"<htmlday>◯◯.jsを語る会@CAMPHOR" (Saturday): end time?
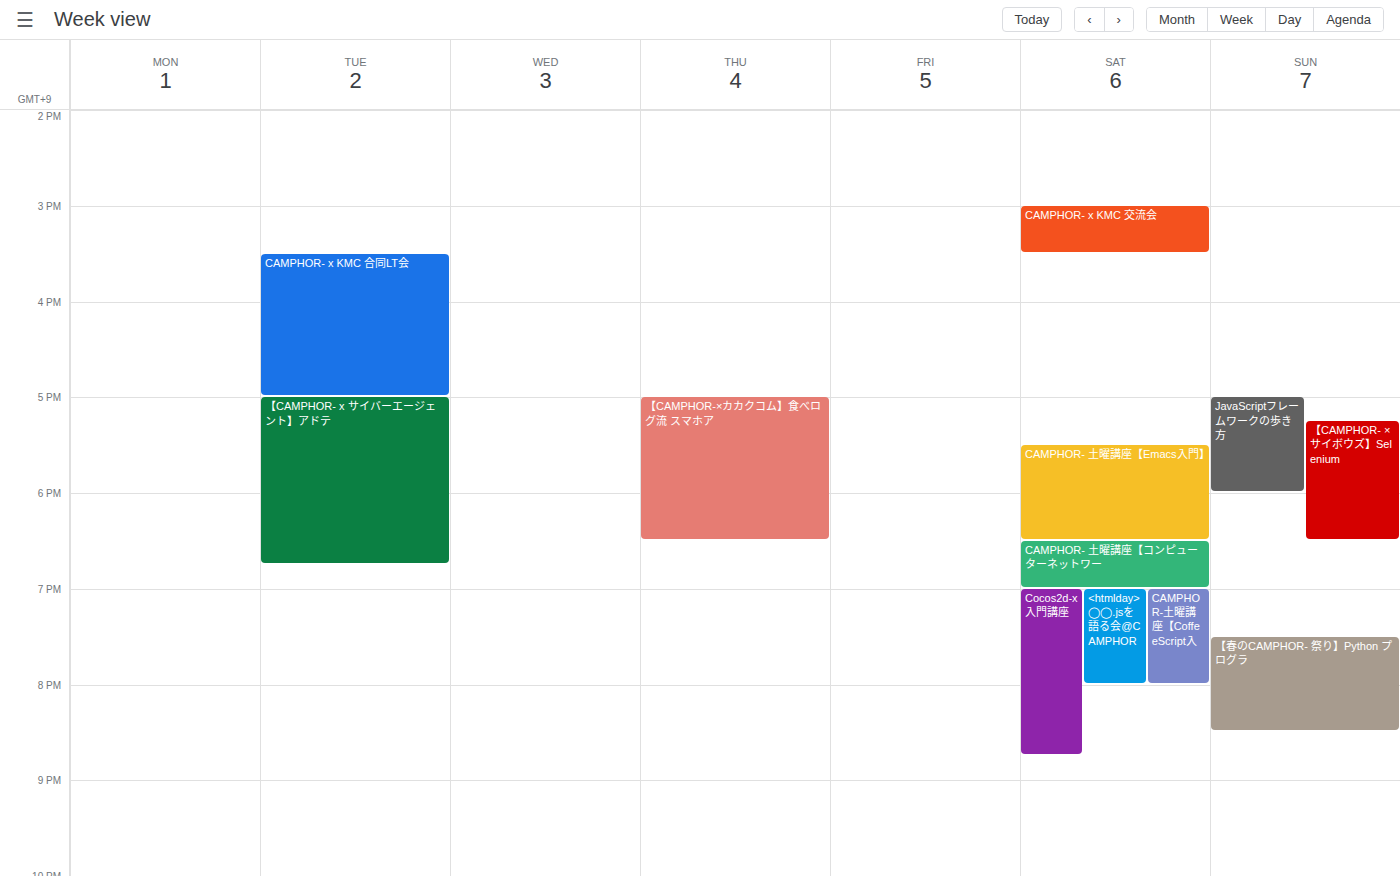
8:00 PM